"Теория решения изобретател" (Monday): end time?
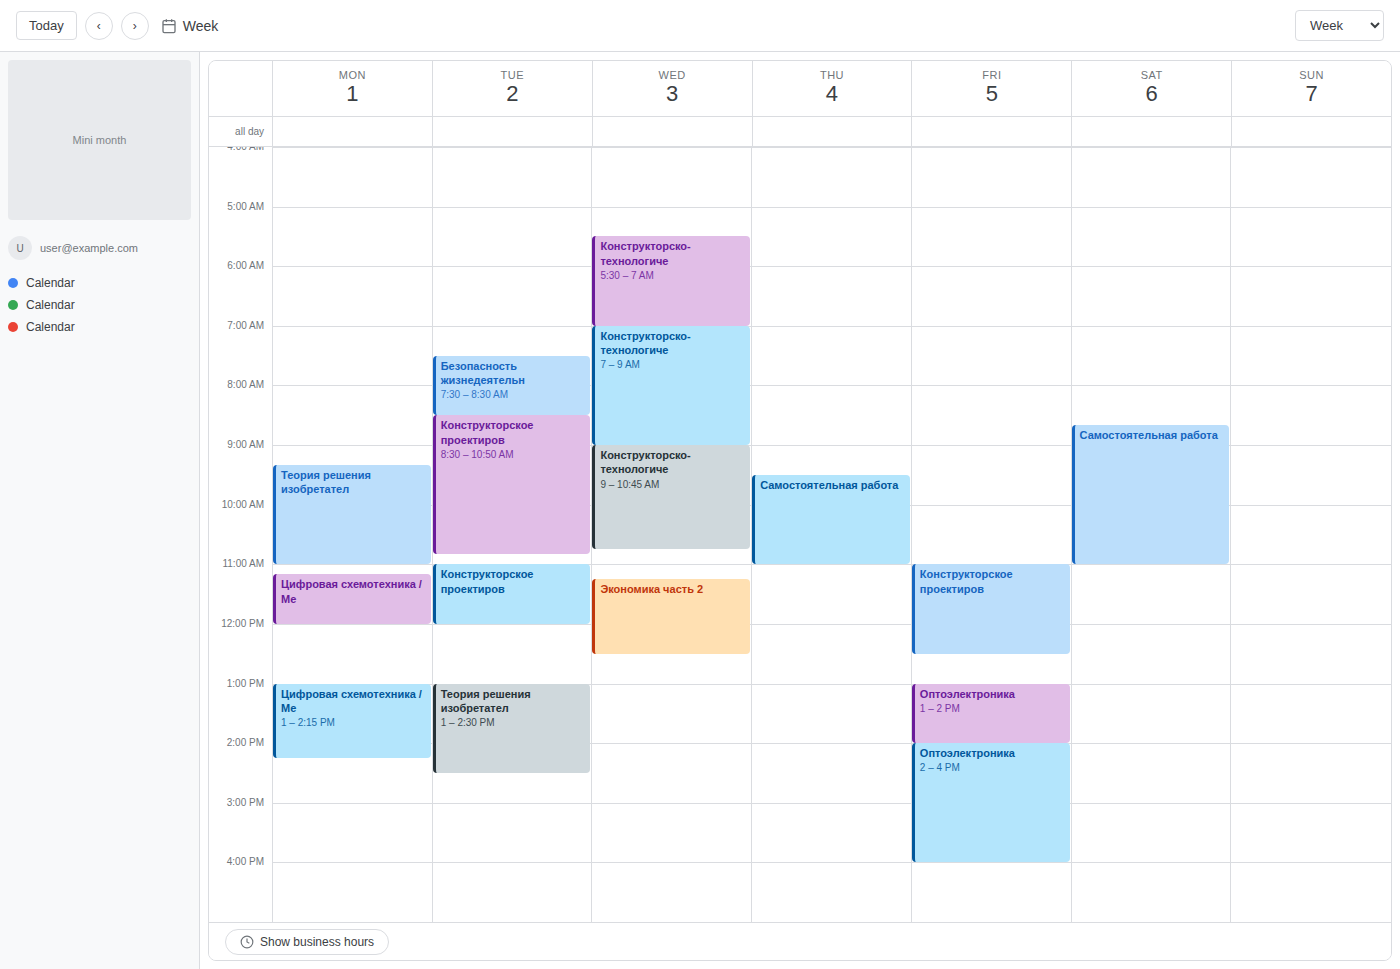
11:00 AM